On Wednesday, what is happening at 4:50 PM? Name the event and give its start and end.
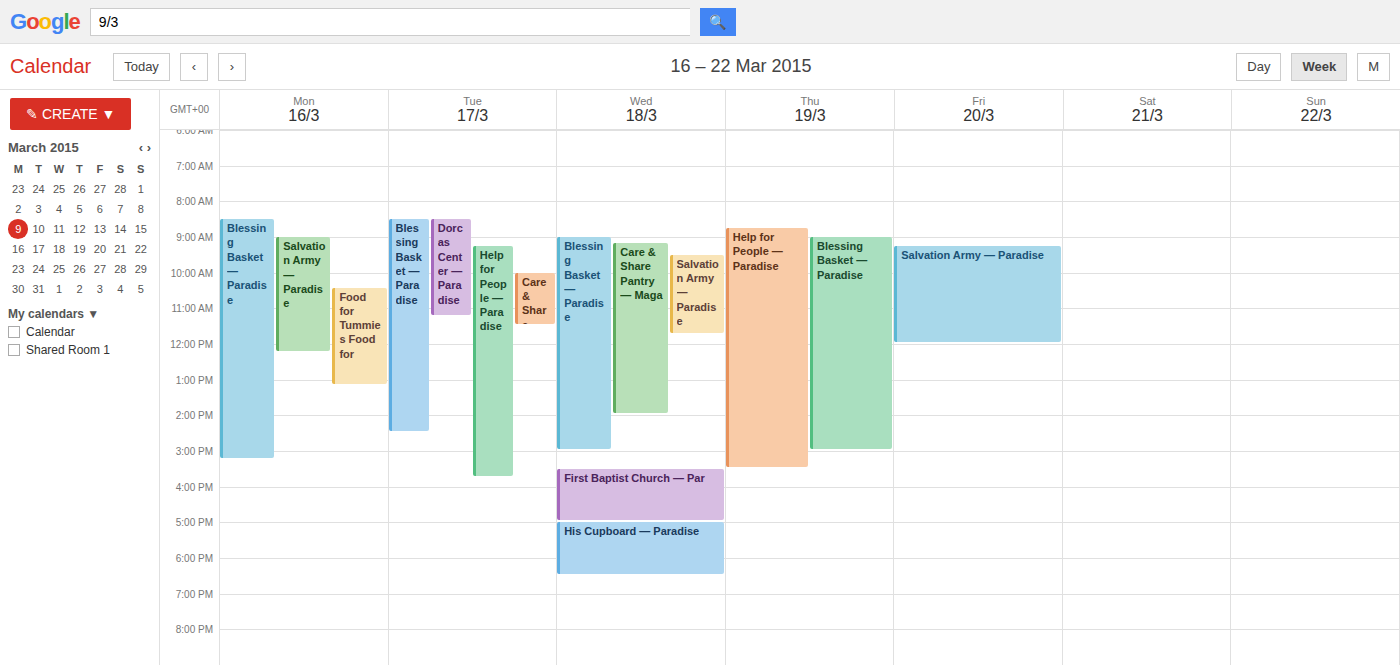
"First Baptist Church — Par", 3:30 PM to 5:00 PM